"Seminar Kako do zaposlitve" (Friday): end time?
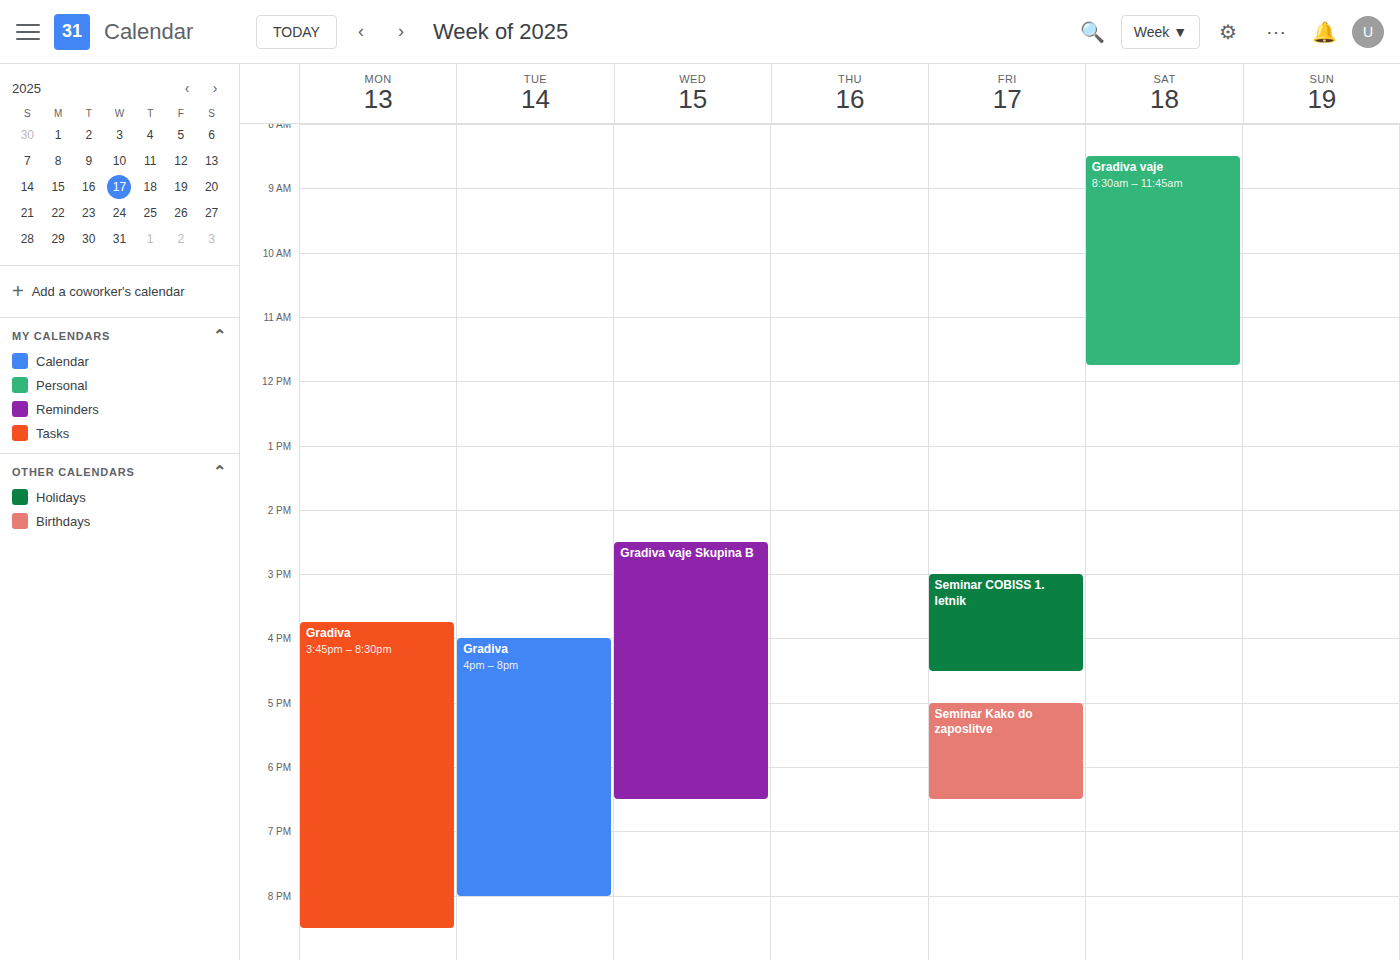
6:30 PM